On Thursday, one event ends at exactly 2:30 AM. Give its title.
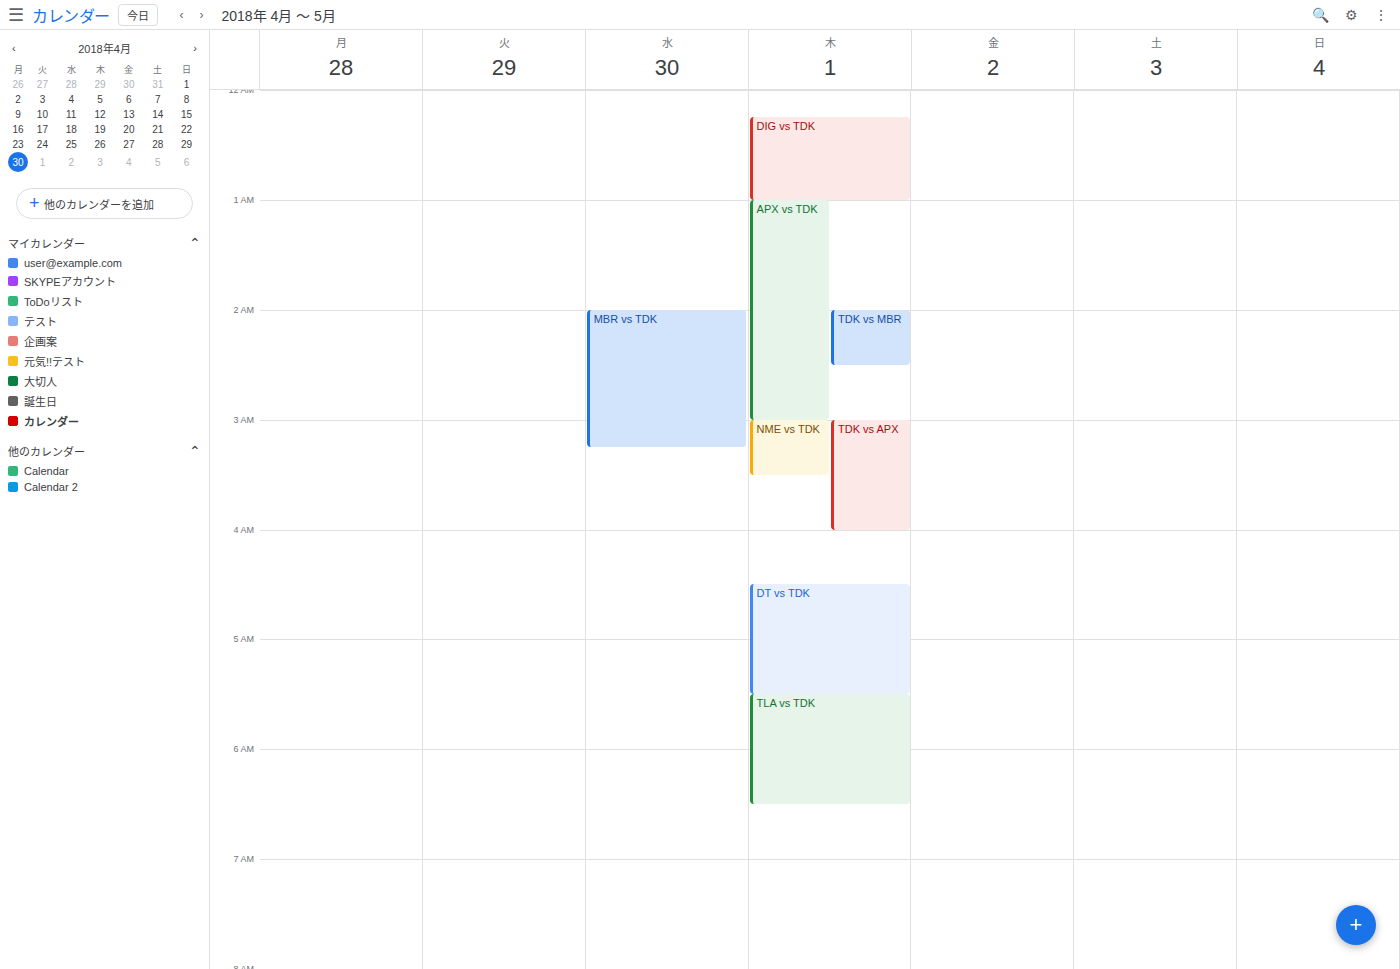
"TDK vs MBR"